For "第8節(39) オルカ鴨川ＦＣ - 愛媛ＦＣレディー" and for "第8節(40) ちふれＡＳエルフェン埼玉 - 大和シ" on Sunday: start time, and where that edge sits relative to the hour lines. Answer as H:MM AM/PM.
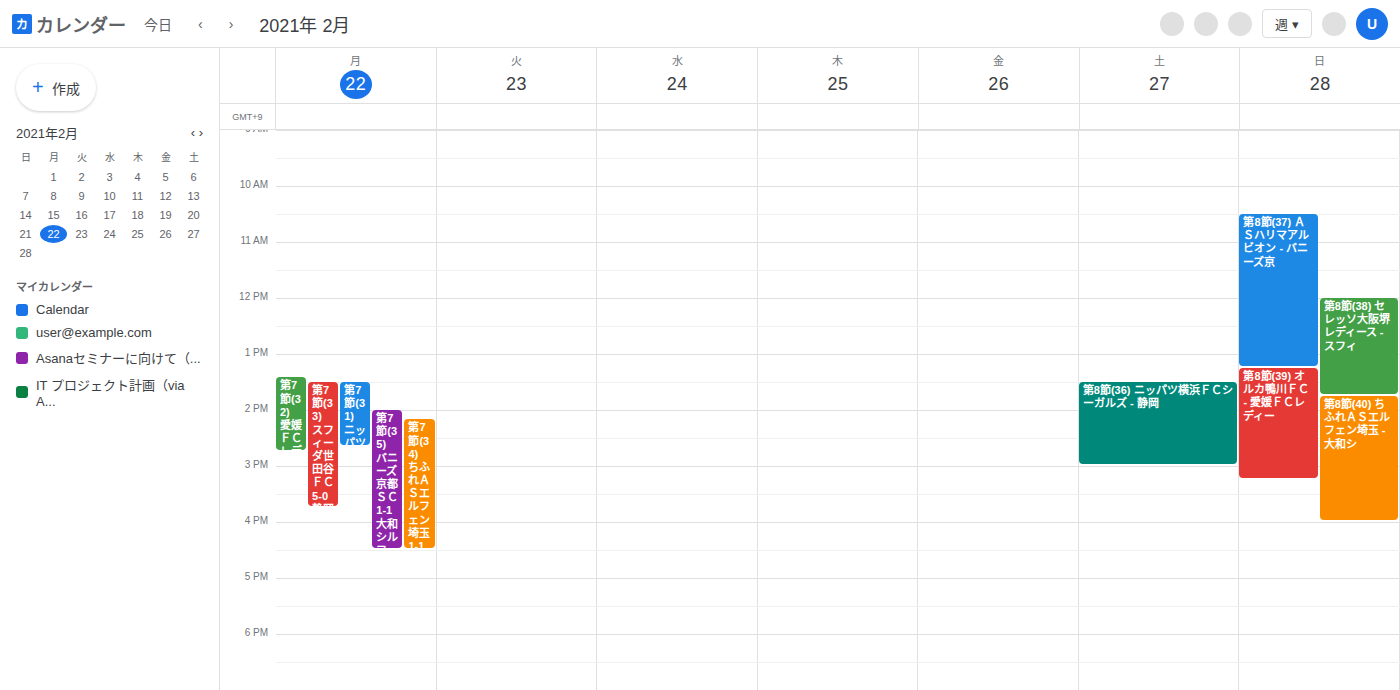
"第8節(39) オルカ鴨川ＦＣ - 愛媛ＦＣレディー": 1:15 PM, neither: a quarter of the way from the 1 PM line to the 2 PM line. "第8節(40) ちふれＡＳエルフェン埼玉 - 大和シ": 1:45 PM, neither: three quarters of the way from the 1 PM line to the 2 PM line.